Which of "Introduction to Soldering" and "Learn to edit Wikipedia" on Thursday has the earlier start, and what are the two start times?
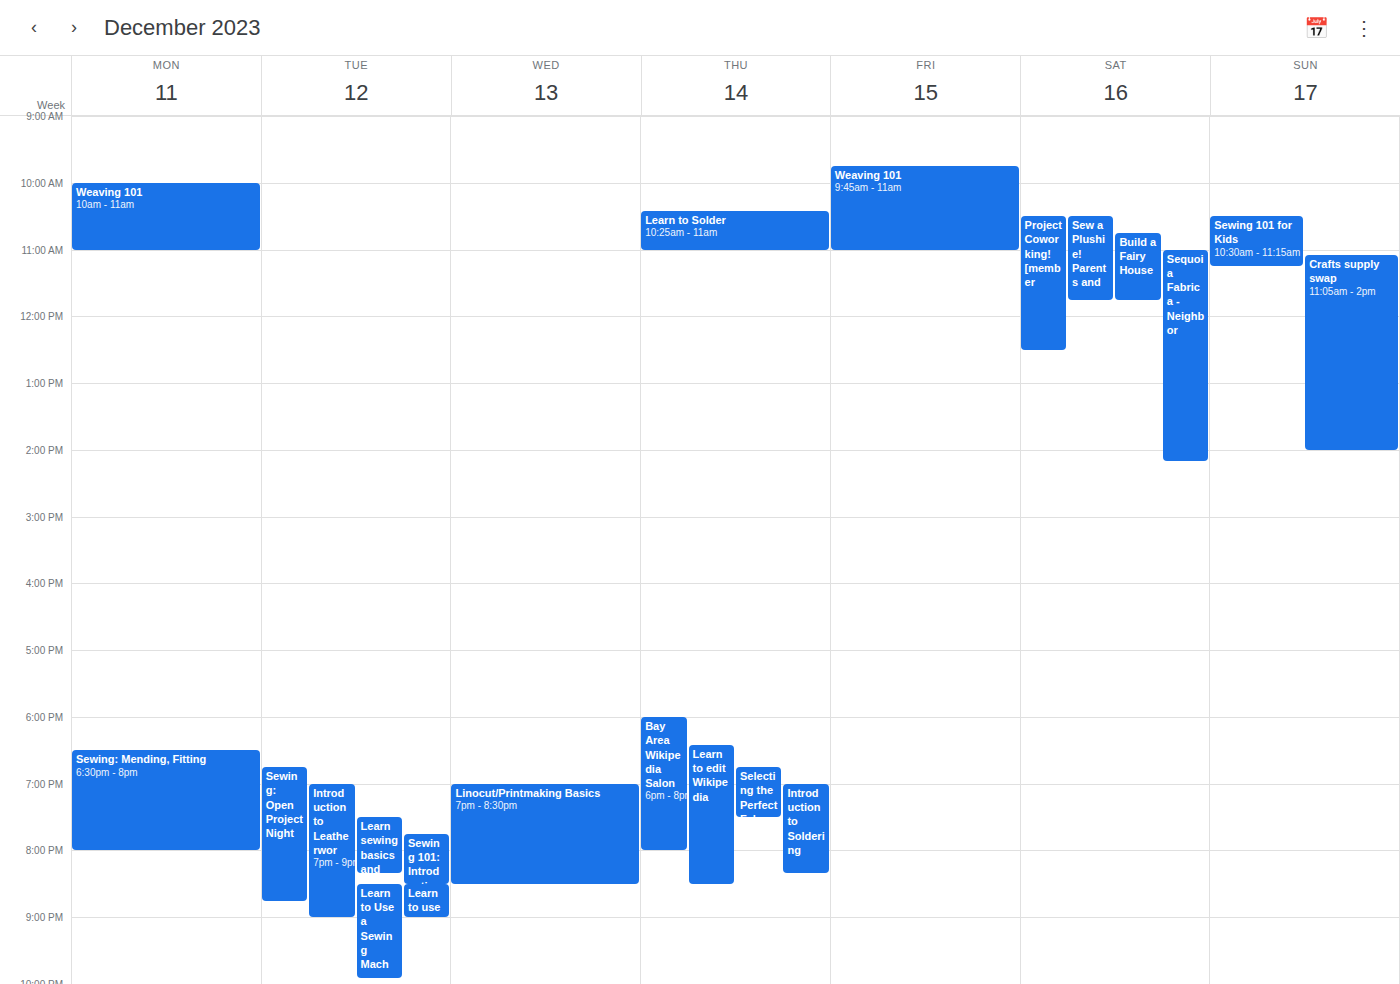
"Learn to edit Wikipedia" 18:25; "Introduction to Soldering" 19:00.